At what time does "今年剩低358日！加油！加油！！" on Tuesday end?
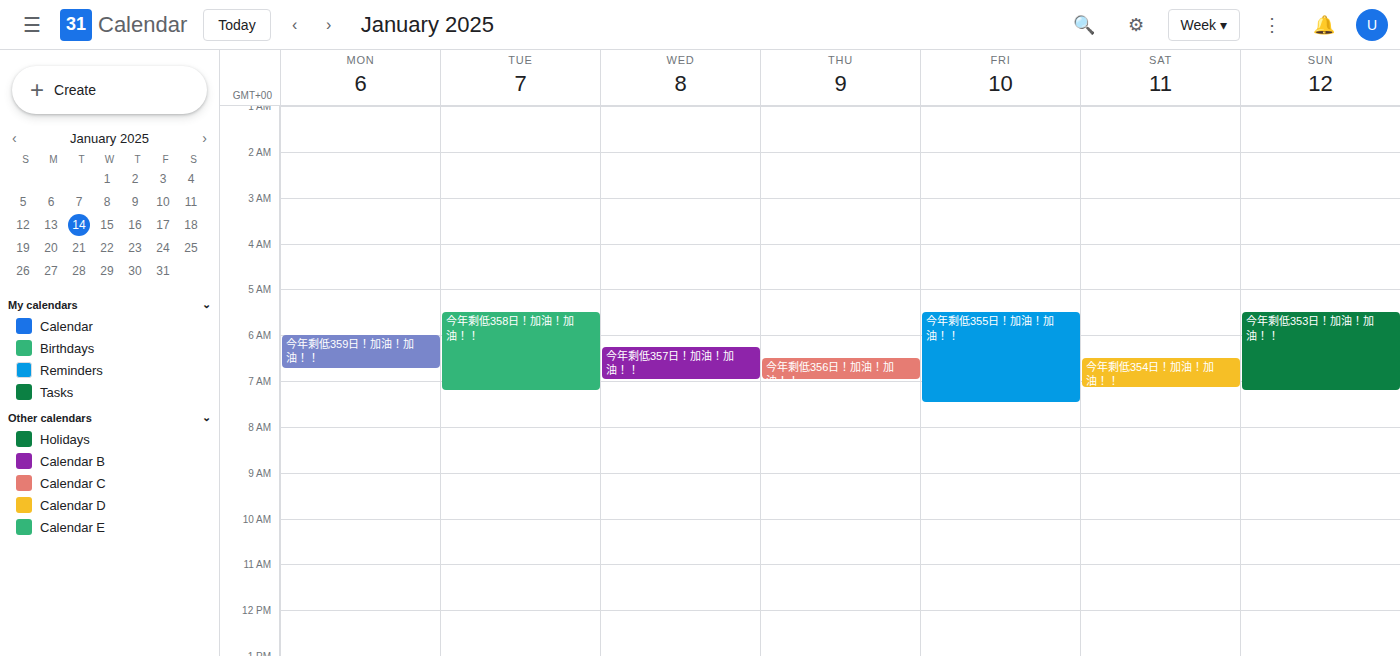
7:15 AM